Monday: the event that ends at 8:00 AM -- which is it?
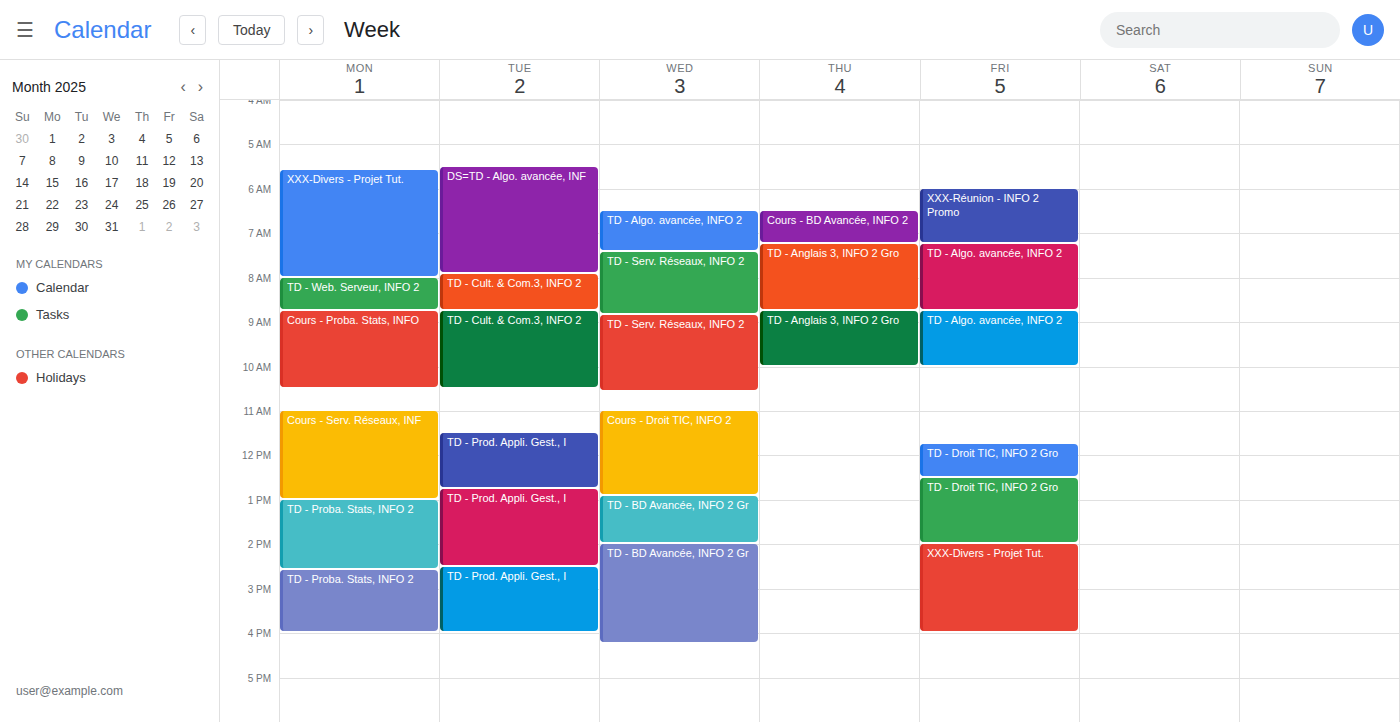
"XXX-Divers - Projet Tut."